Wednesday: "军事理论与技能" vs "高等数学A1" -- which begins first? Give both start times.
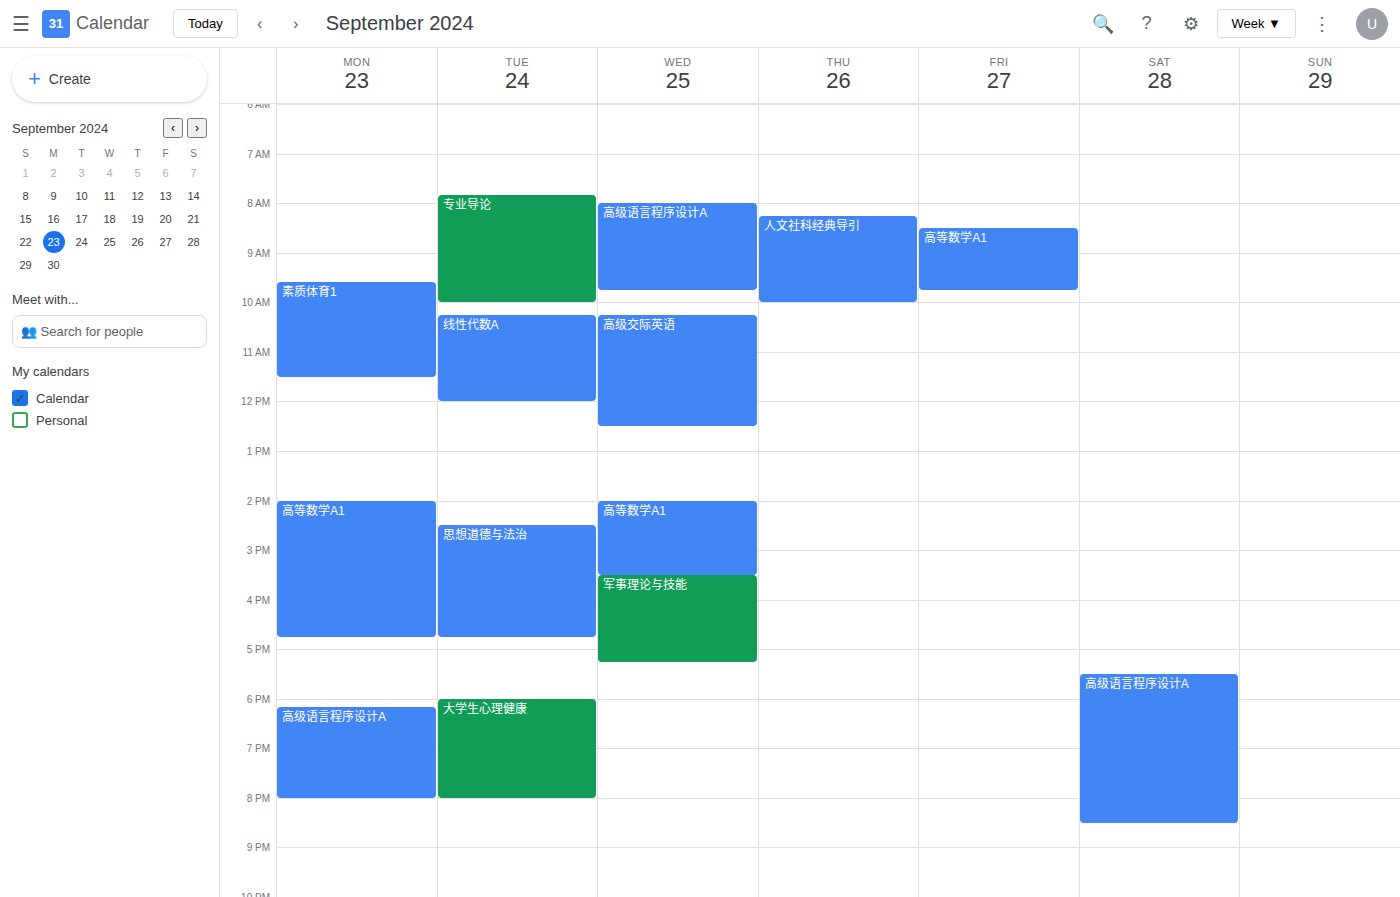
"高等数学A1" 2:00 PM; "军事理论与技能" 3:30 PM.